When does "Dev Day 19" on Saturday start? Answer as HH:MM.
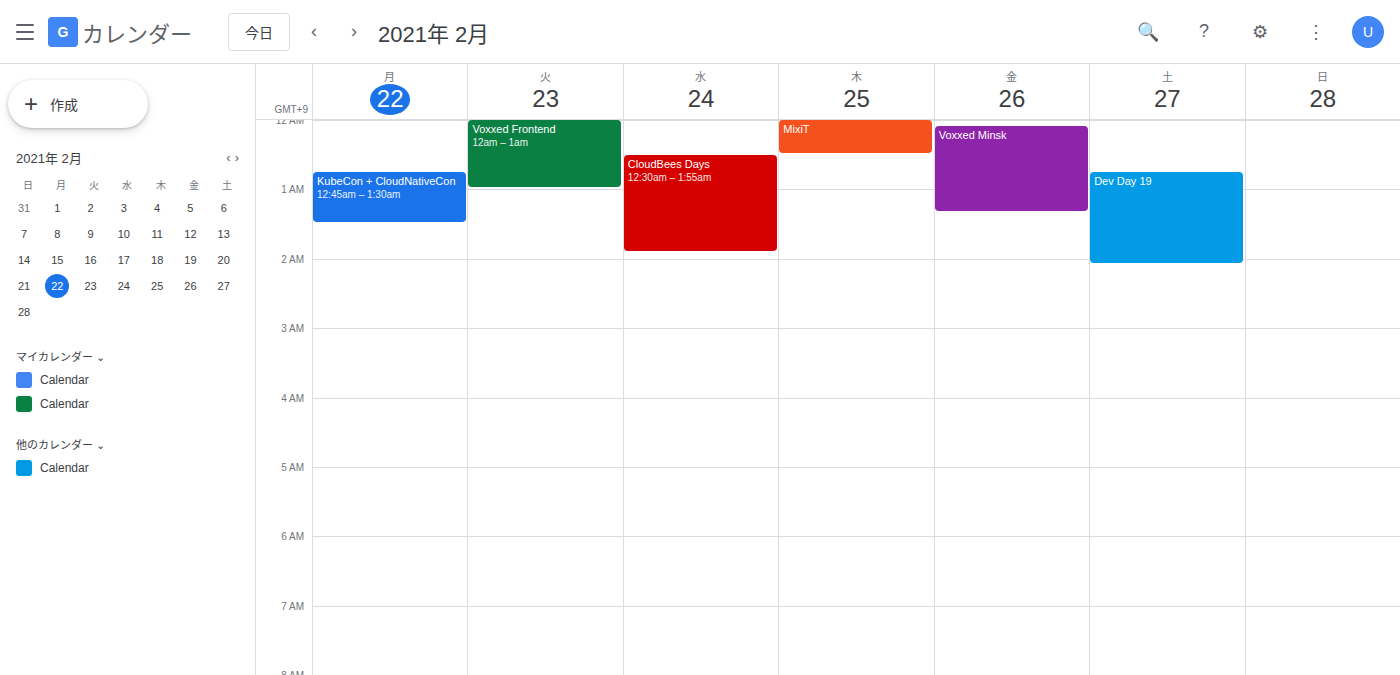
00:45